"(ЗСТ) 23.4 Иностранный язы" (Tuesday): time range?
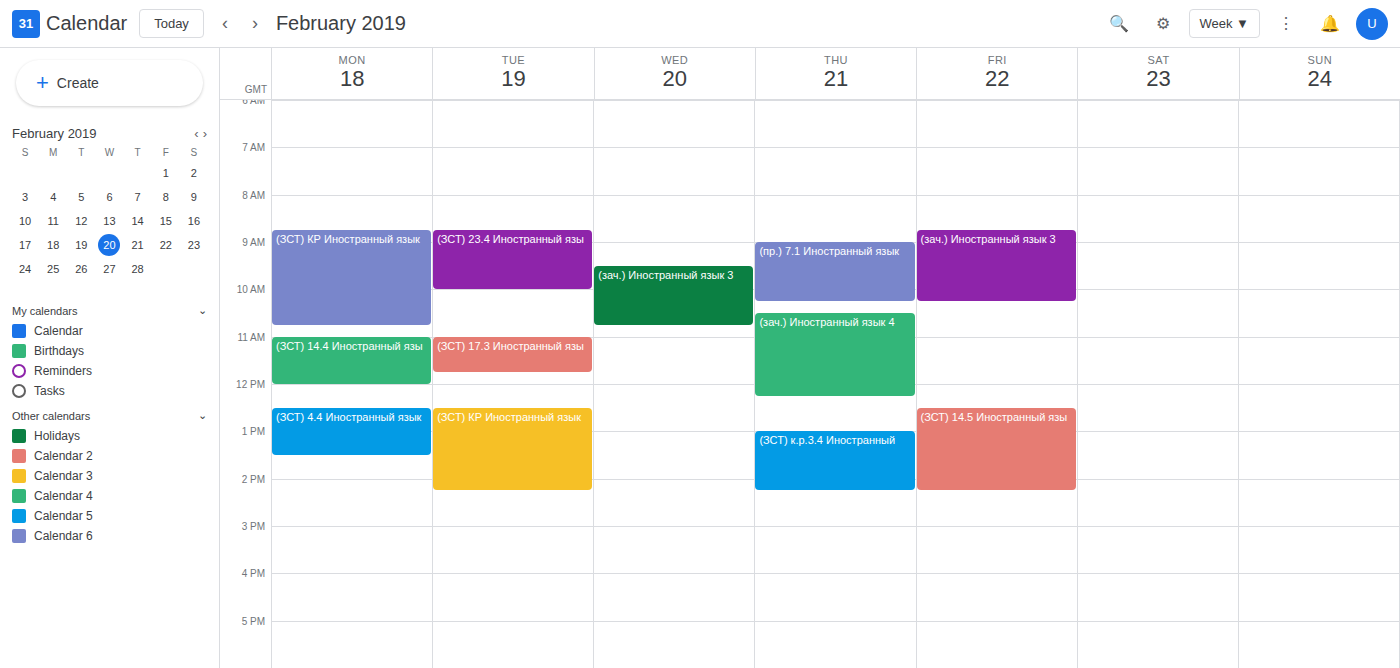
8:45 AM to 10:00 AM